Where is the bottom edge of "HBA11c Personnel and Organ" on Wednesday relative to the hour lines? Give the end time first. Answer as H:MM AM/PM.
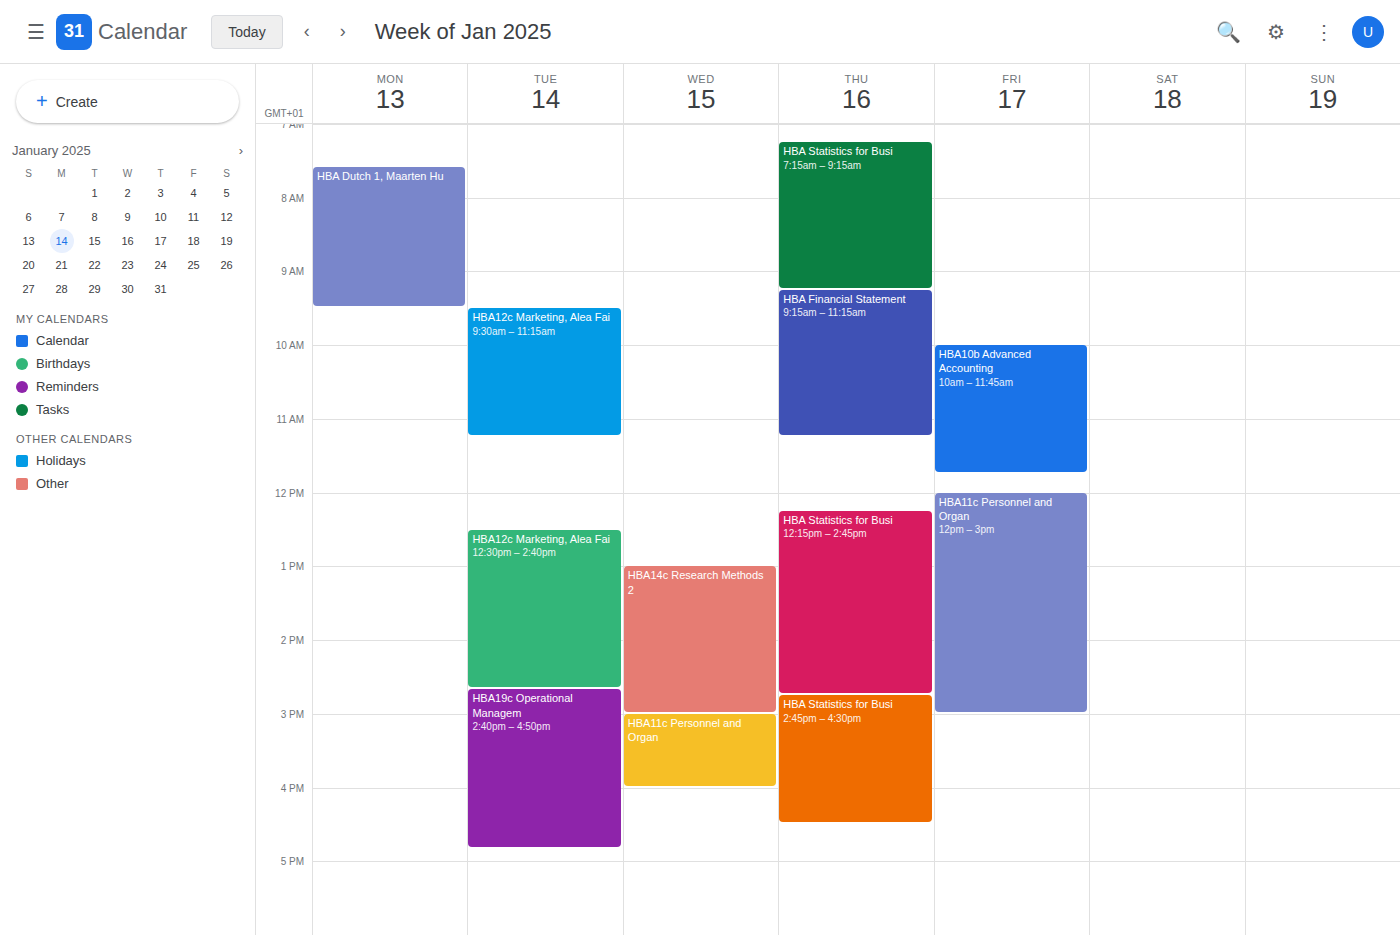
4:00 PM -- exactly on the 4 PM line.